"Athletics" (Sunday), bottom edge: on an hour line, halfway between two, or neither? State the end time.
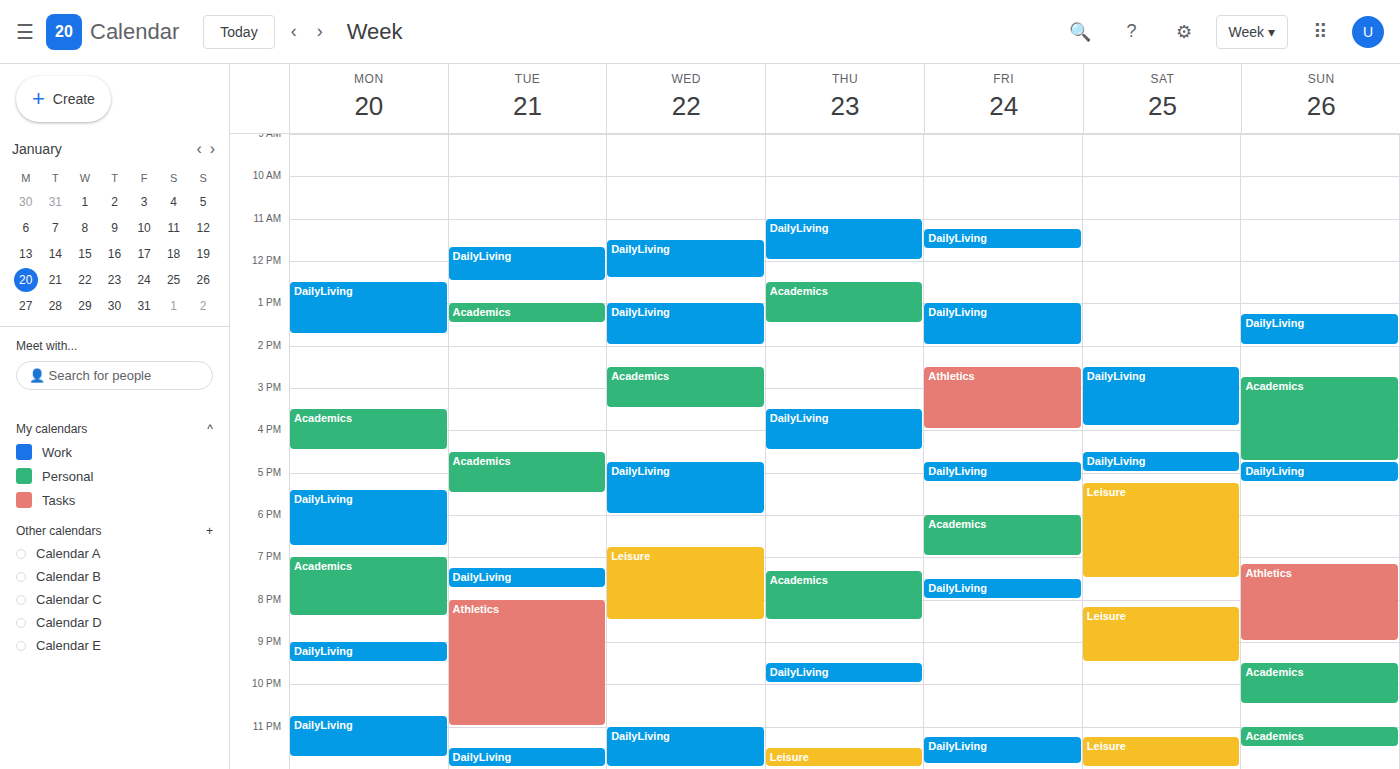
9:00 PM -- exactly on the 9 PM line.